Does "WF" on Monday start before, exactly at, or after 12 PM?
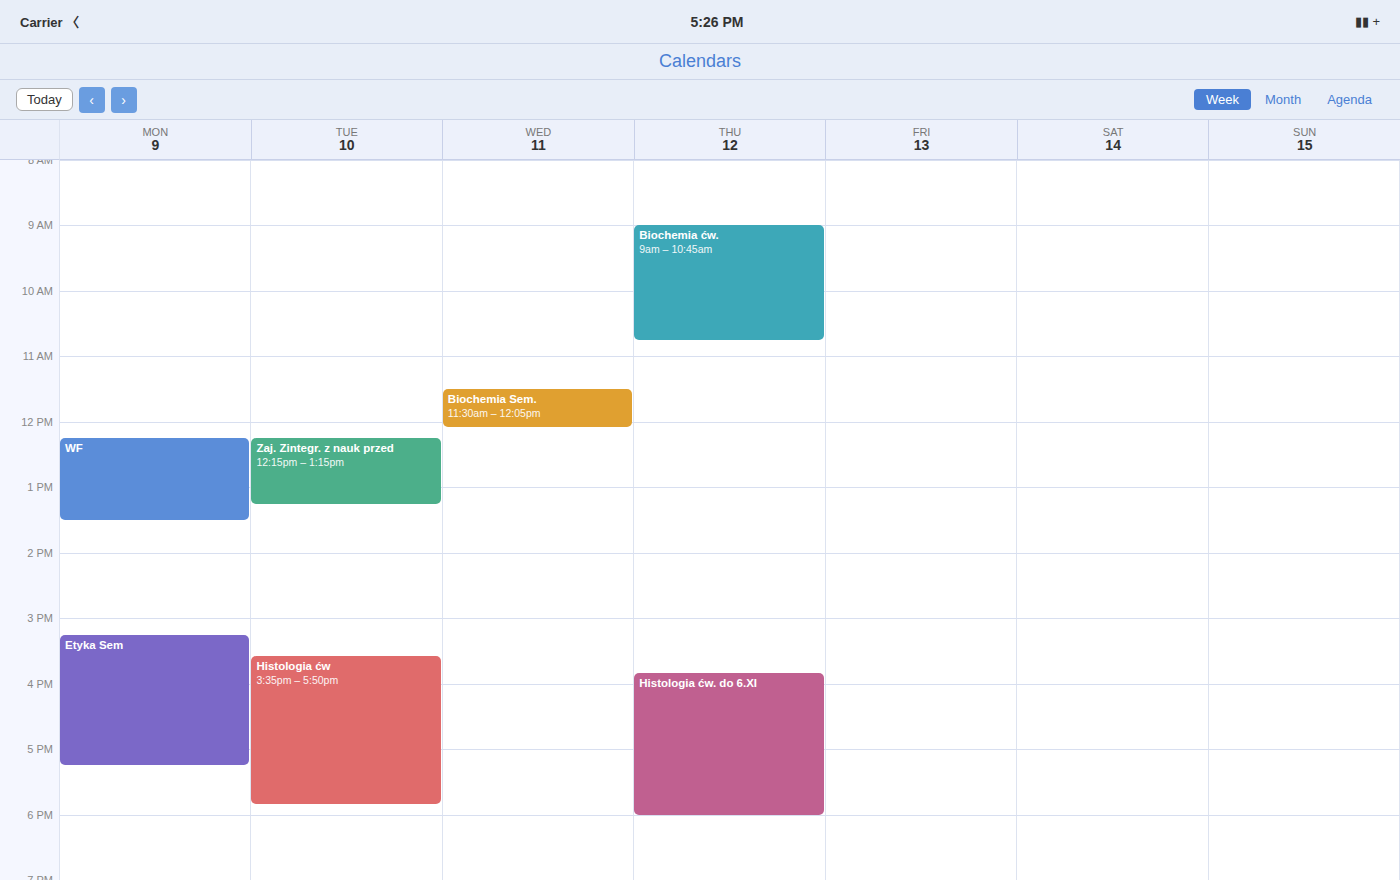
12:15 PM -- after 12 PM, 15 minutes below the 12 PM line.